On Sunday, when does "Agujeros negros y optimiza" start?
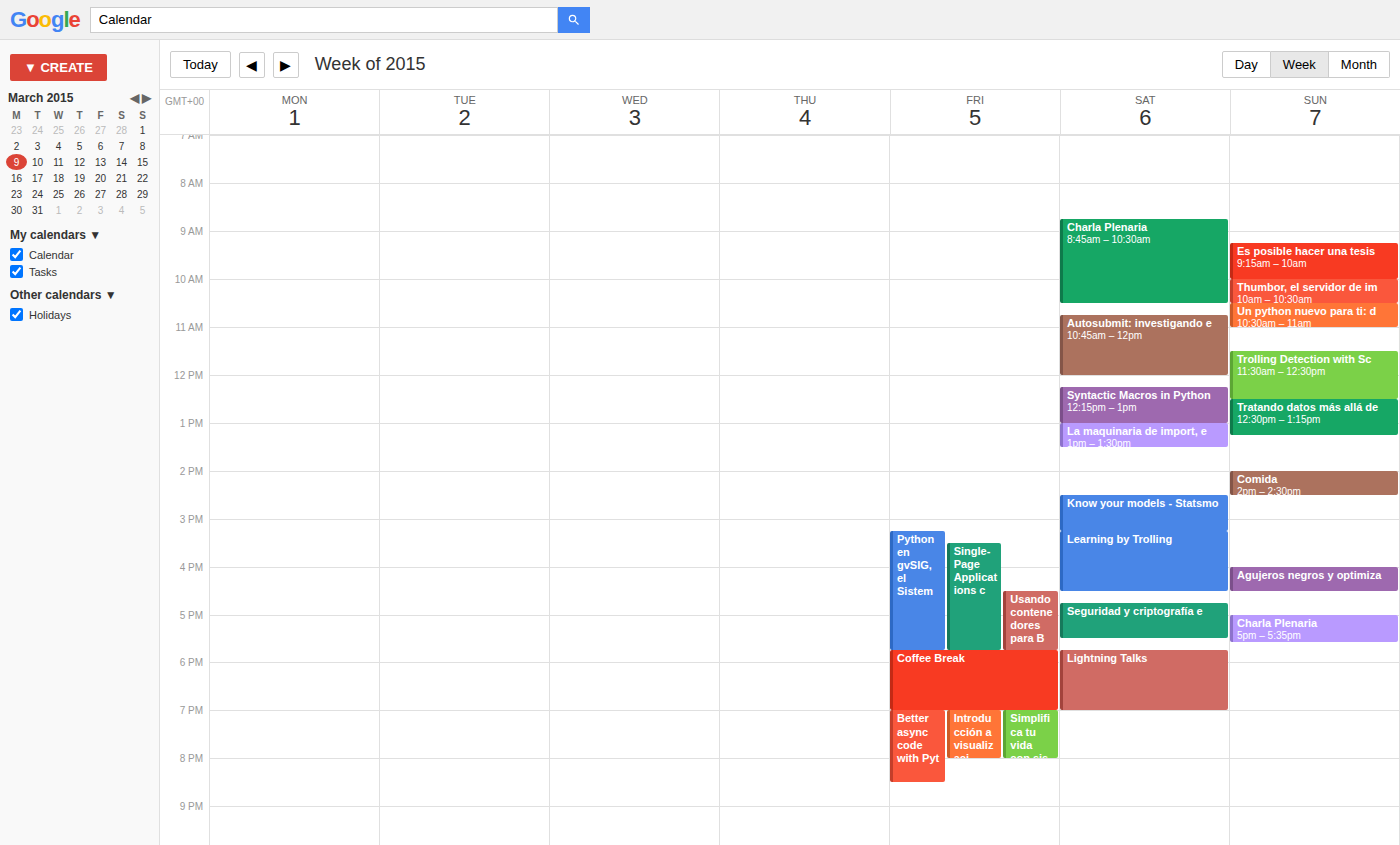
4:00 PM